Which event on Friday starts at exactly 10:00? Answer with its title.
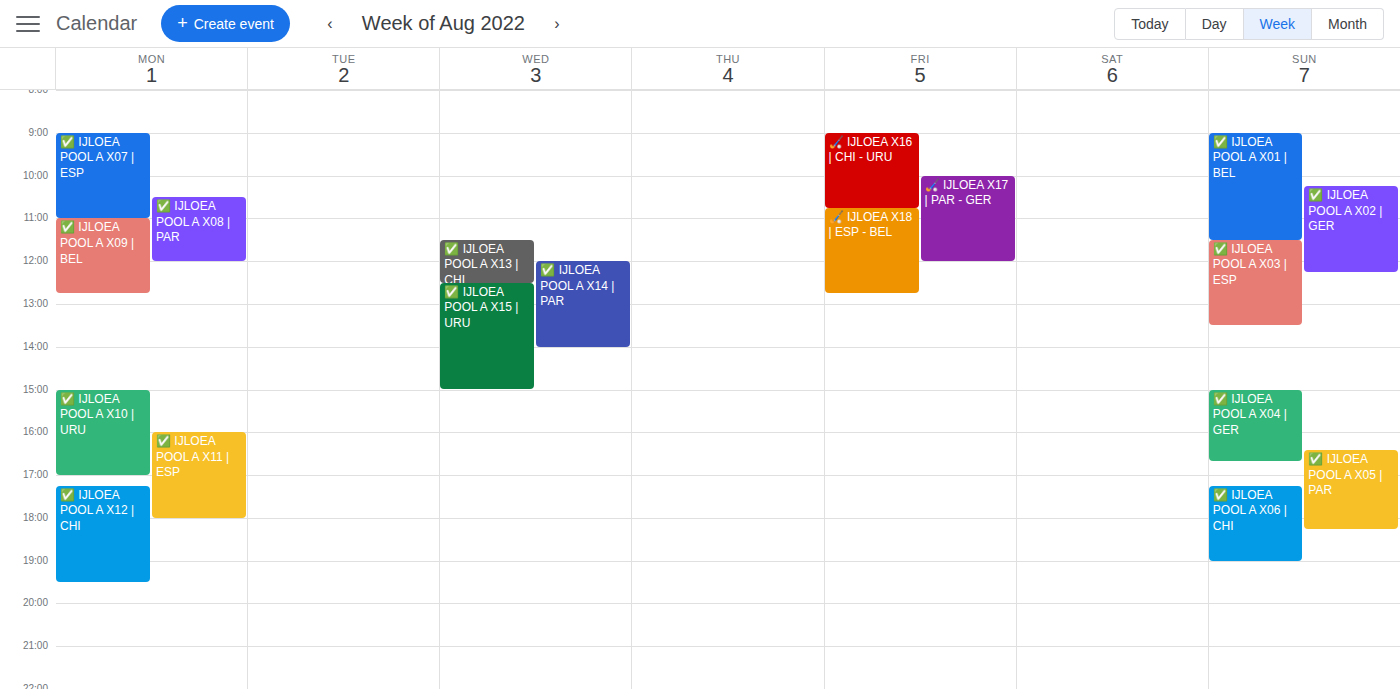
"🏑 IJLOEA X17 | PAR - GER"